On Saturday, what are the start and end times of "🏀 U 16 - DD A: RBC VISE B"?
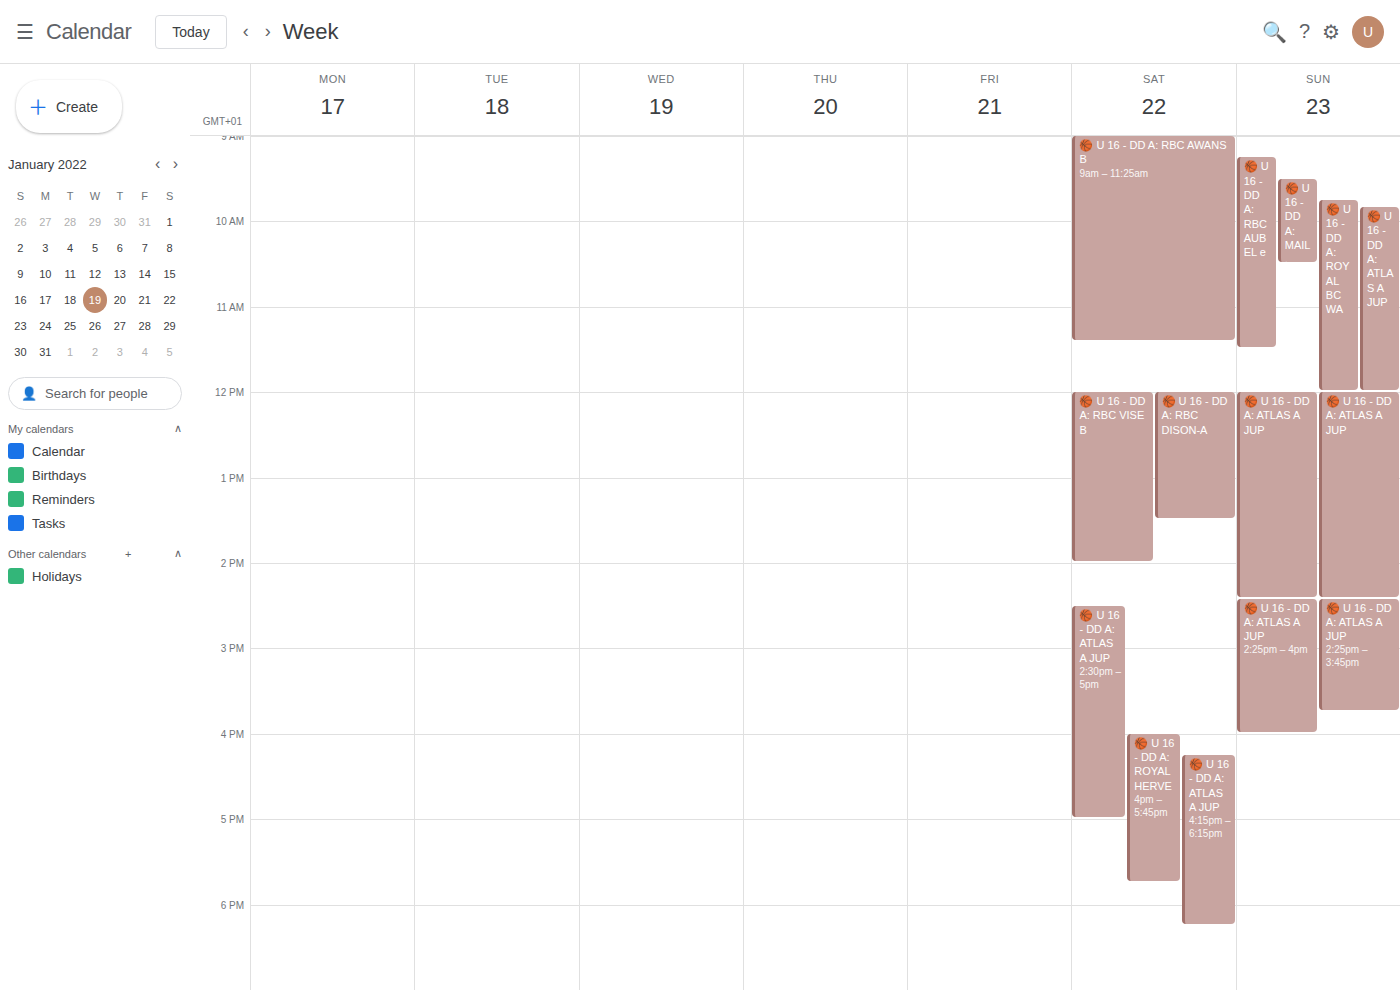
12:00 PM to 2:00 PM